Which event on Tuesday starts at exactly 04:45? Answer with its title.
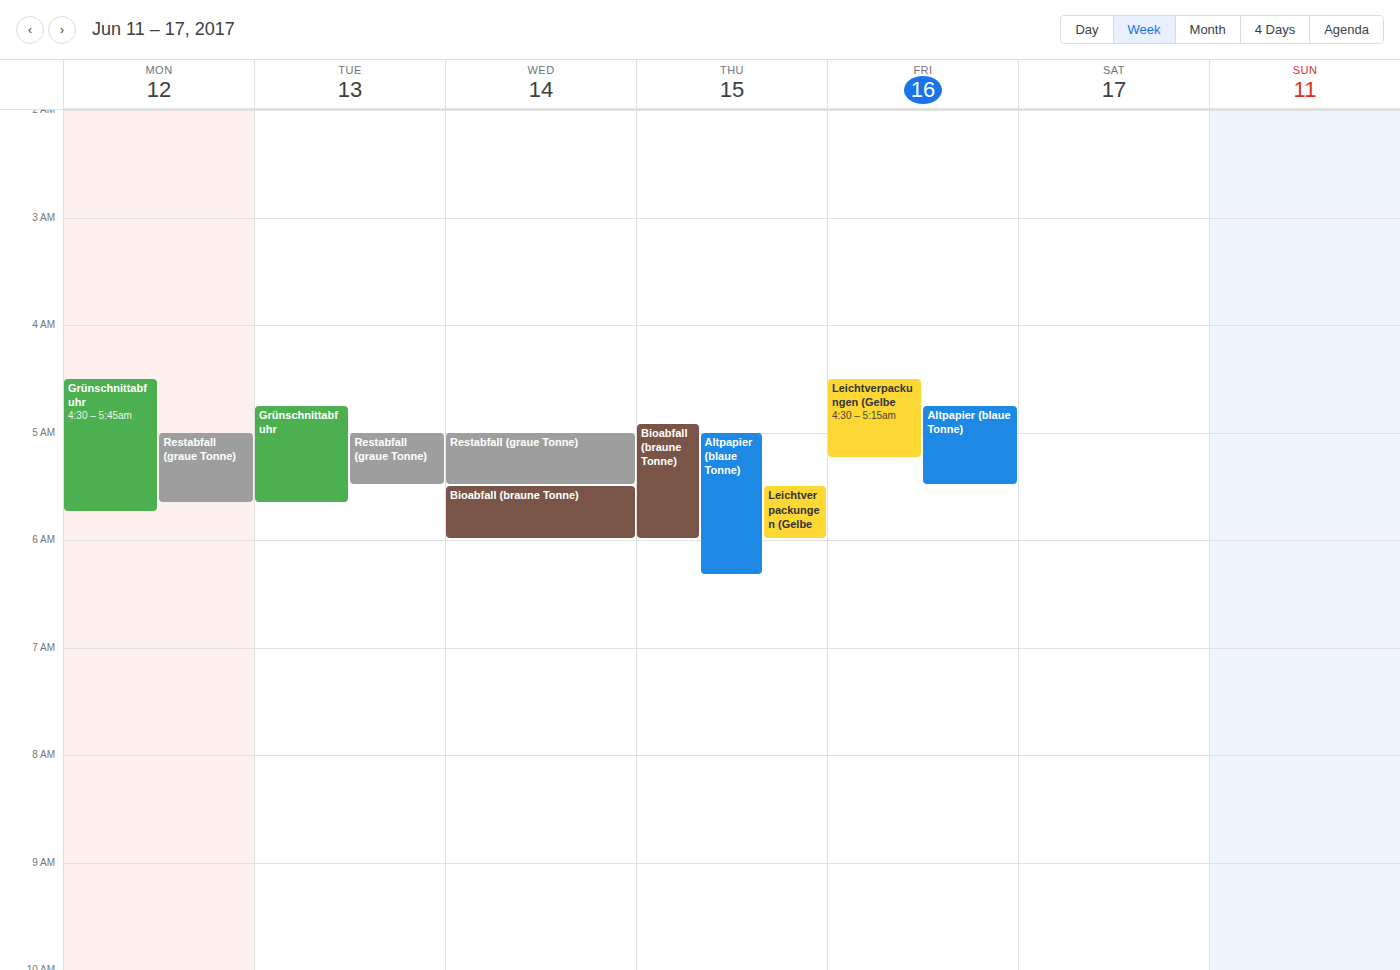
"Grünschnittabfuhr"